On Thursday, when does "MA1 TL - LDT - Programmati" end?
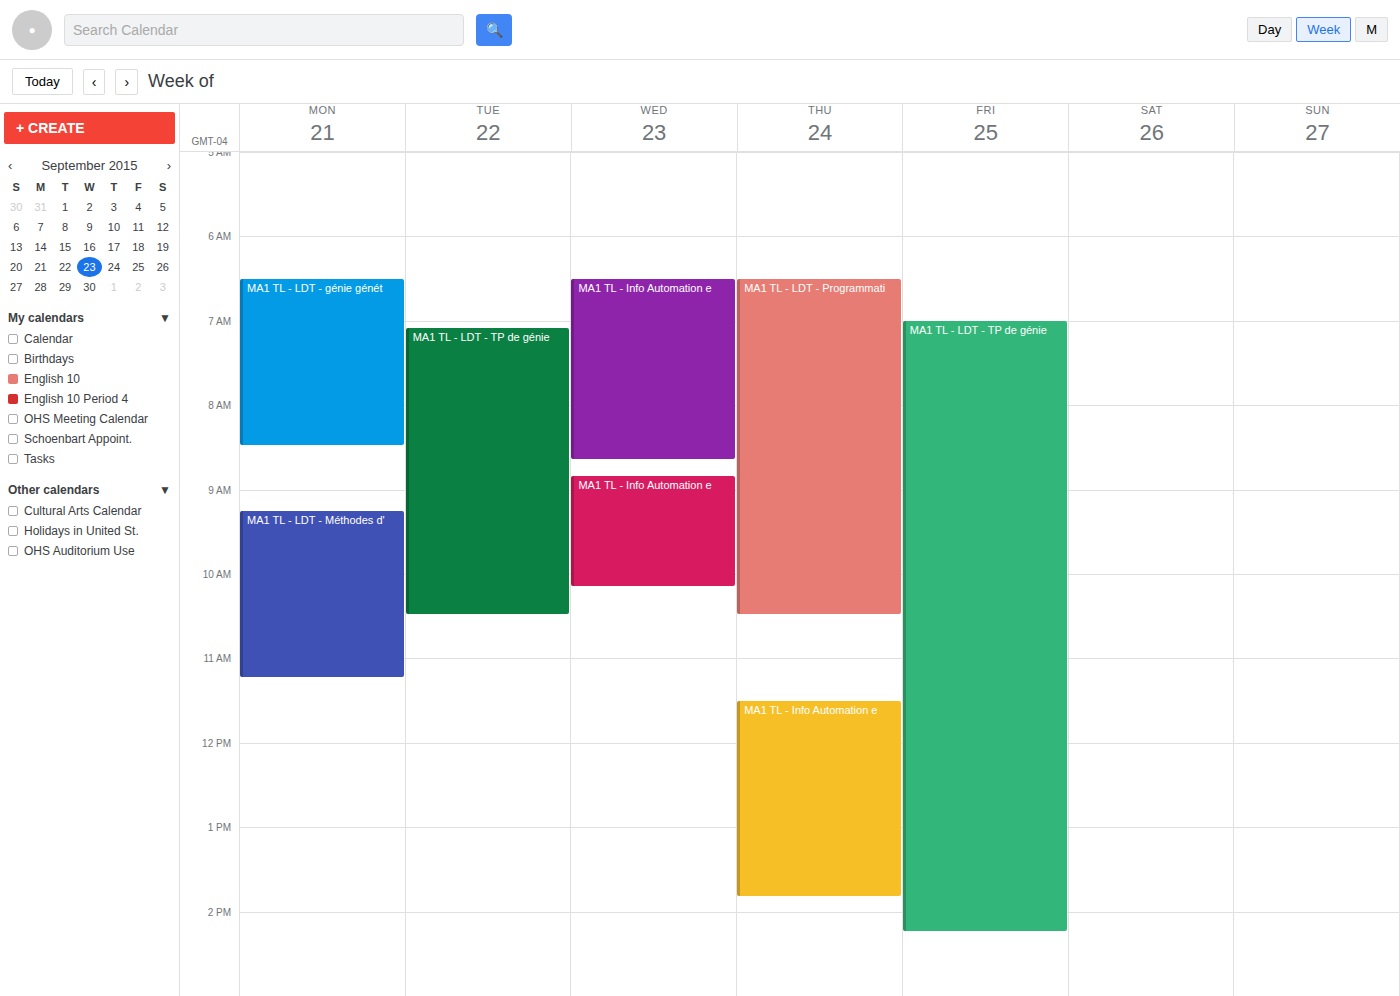
10:30 AM